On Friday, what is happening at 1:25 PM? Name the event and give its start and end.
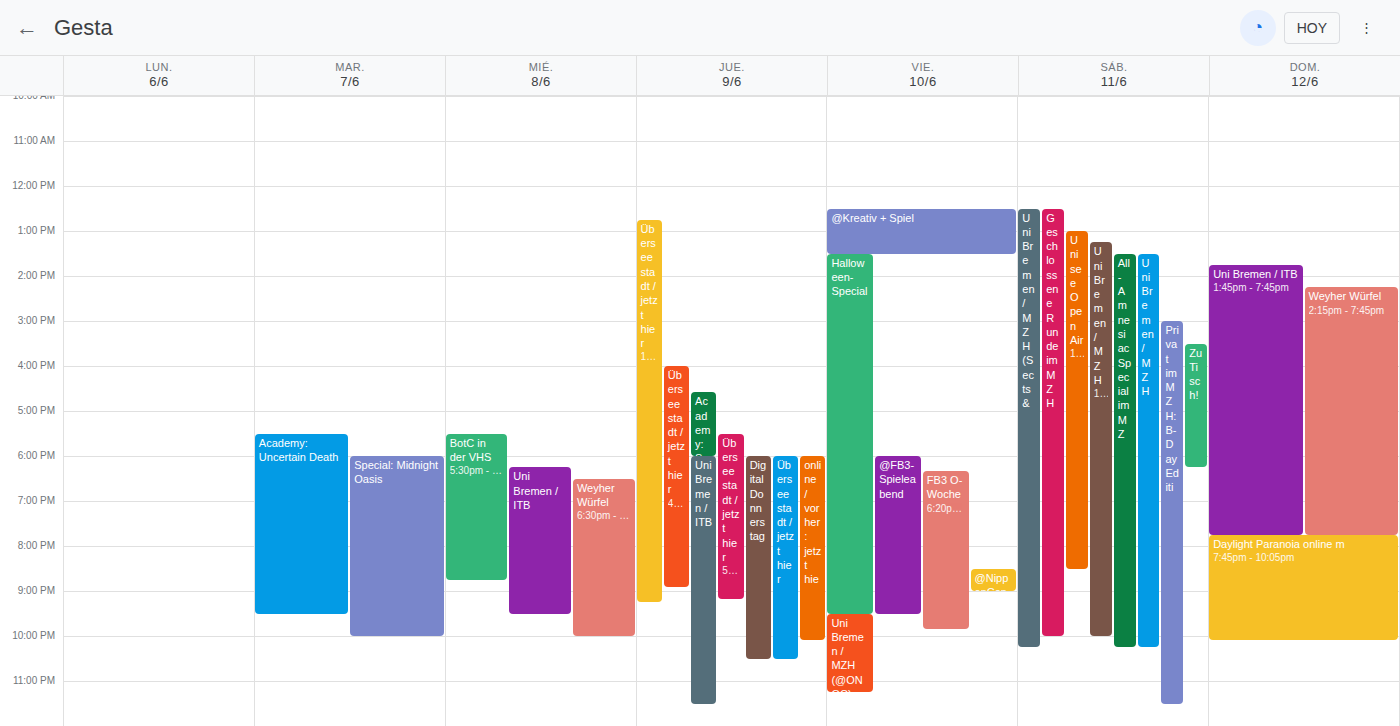
"@Kreativ + Spiel", 12:30 PM to 1:30 PM